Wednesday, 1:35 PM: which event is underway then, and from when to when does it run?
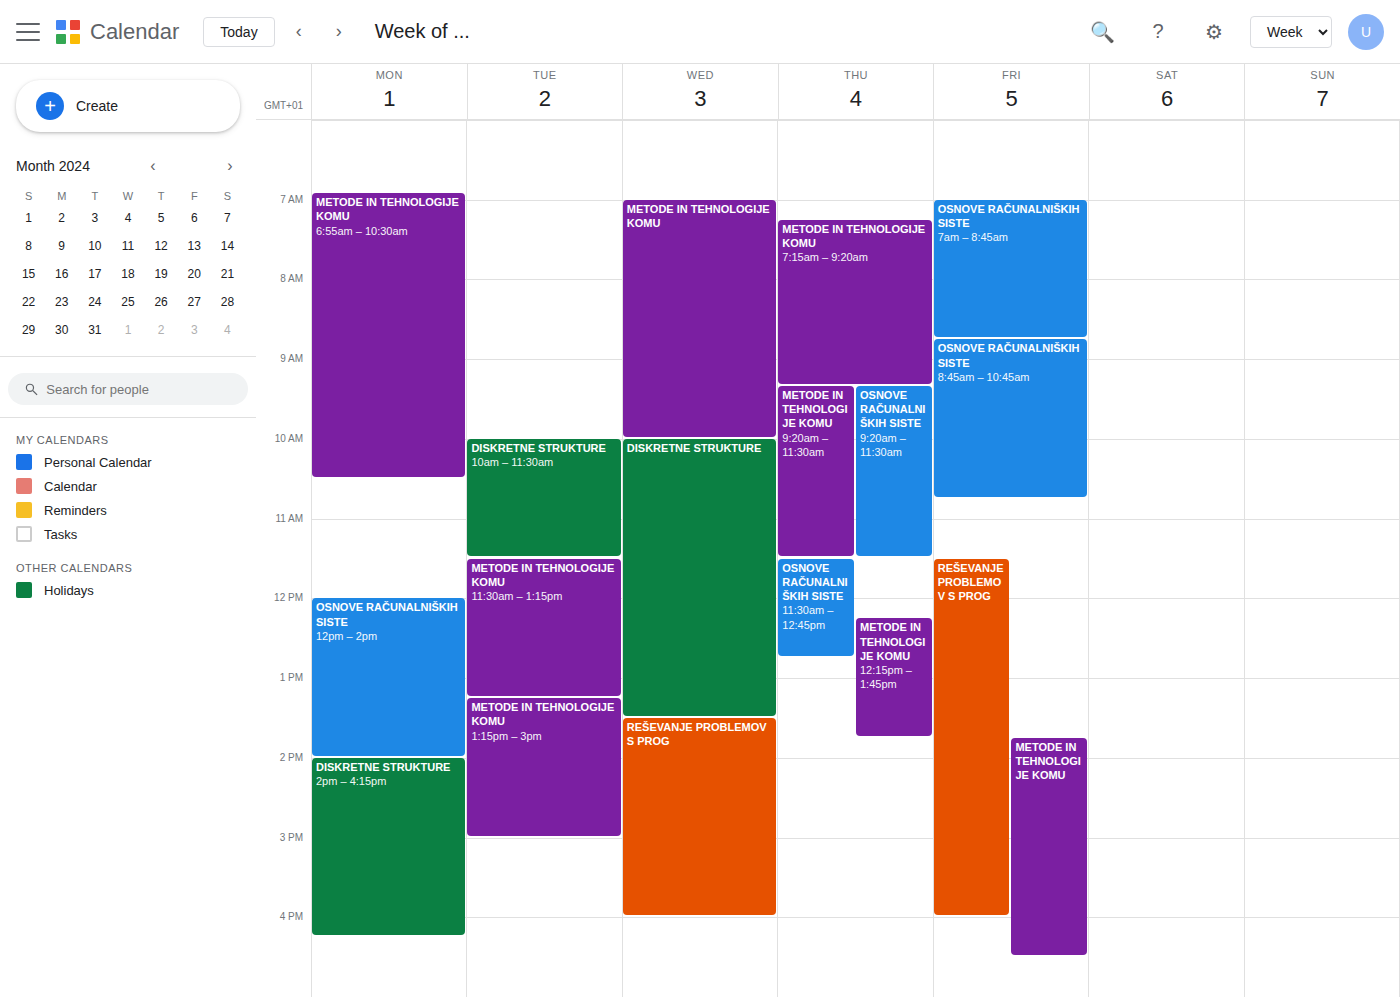
"REŠEVANJE PROBLEMOV S PROG", 1:30 PM to 4:00 PM